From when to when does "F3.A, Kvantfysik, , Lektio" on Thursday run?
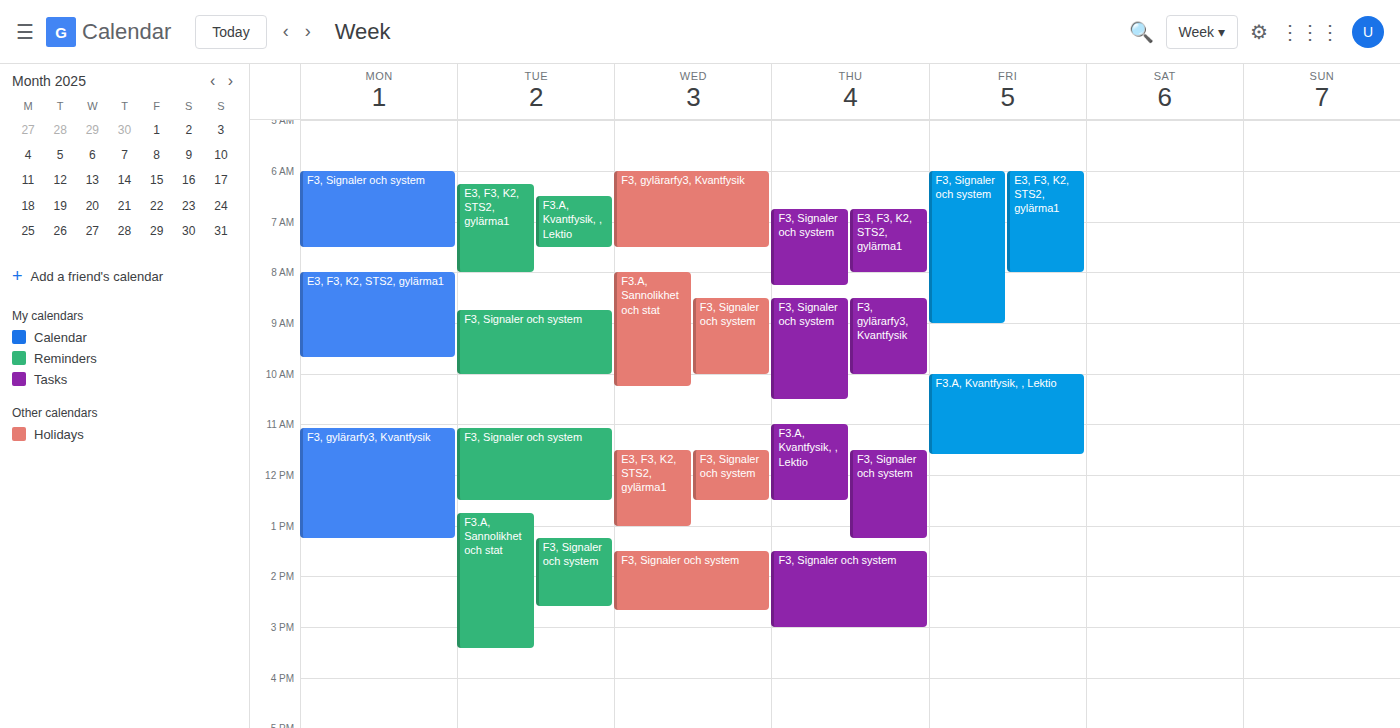
11:00 to 12:30